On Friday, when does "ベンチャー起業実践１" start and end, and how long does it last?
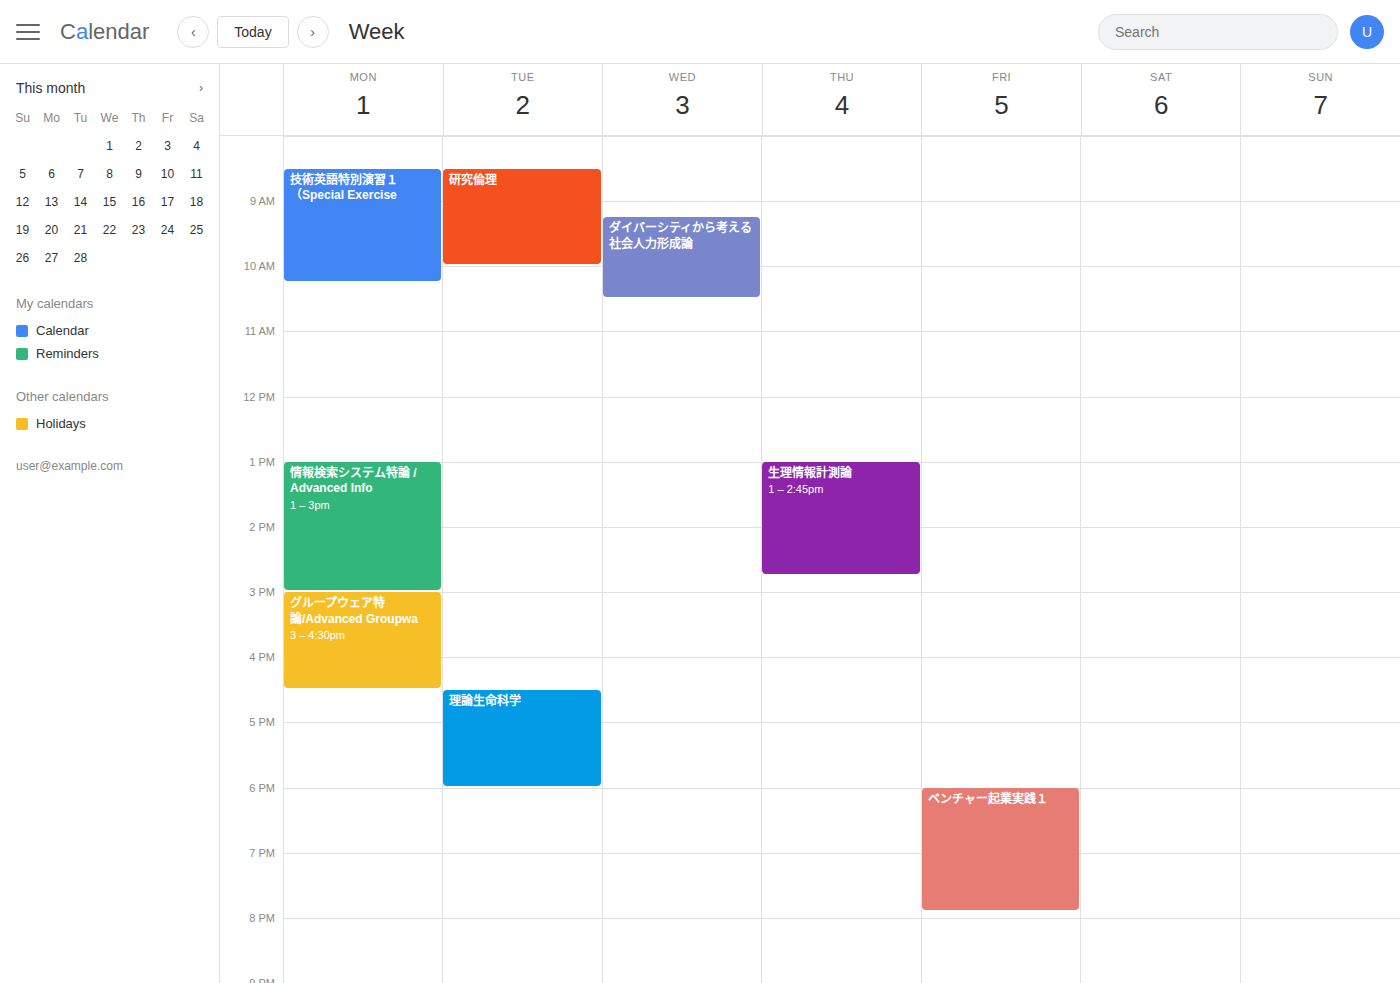
6:00 PM to 7:55 PM, 1 hour 55 minutes